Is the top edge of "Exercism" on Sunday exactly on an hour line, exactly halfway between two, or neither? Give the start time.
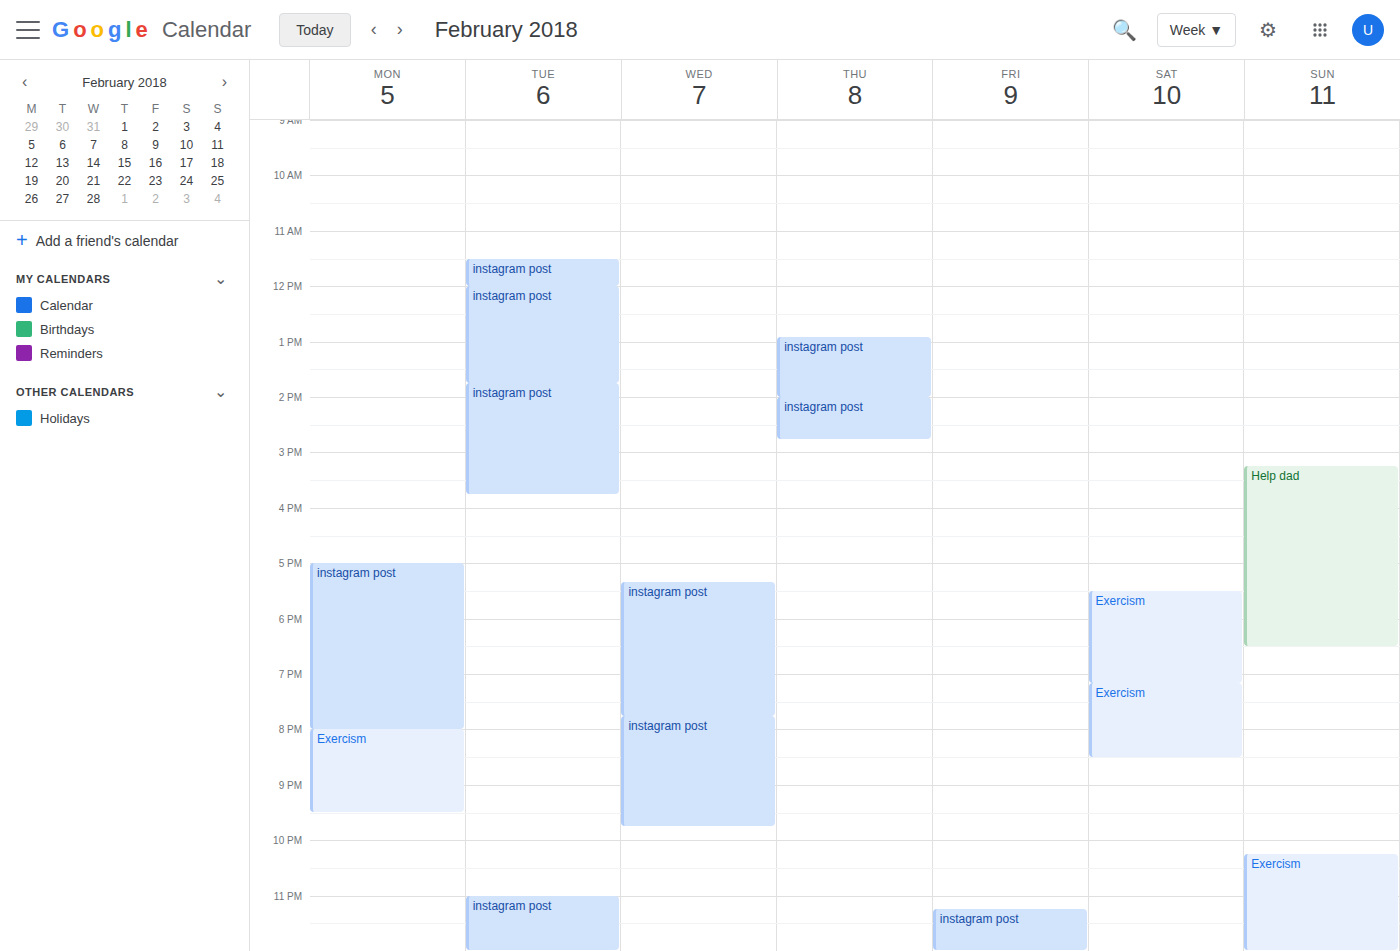
10:15 PM -- neither: a quarter of the way from the 10 PM line to the 11 PM line.